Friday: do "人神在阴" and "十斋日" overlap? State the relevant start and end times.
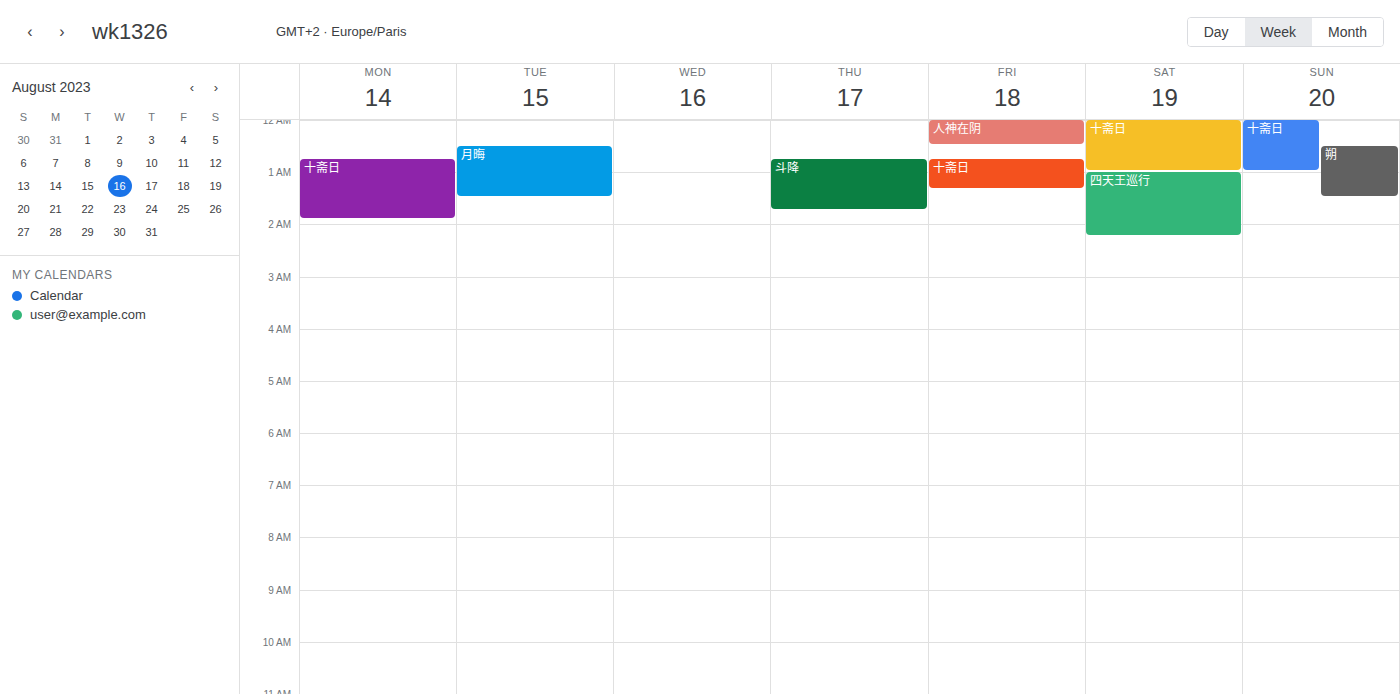
"人神在阴" ends at 12:30 AM and "十斋日" starts at 12:45 AM -- no overlap.